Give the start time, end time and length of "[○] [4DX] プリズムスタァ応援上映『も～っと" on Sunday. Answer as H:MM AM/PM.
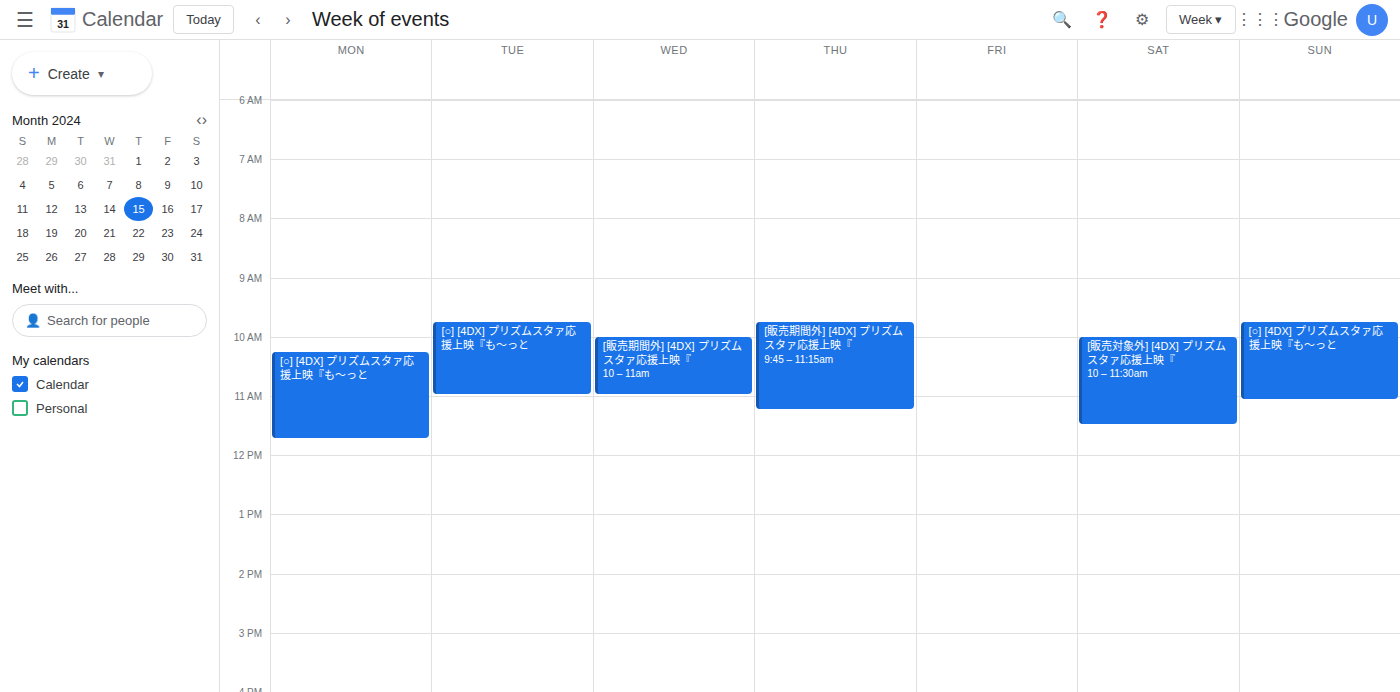
9:45 AM to 11:05 AM, 1 hour 20 minutes